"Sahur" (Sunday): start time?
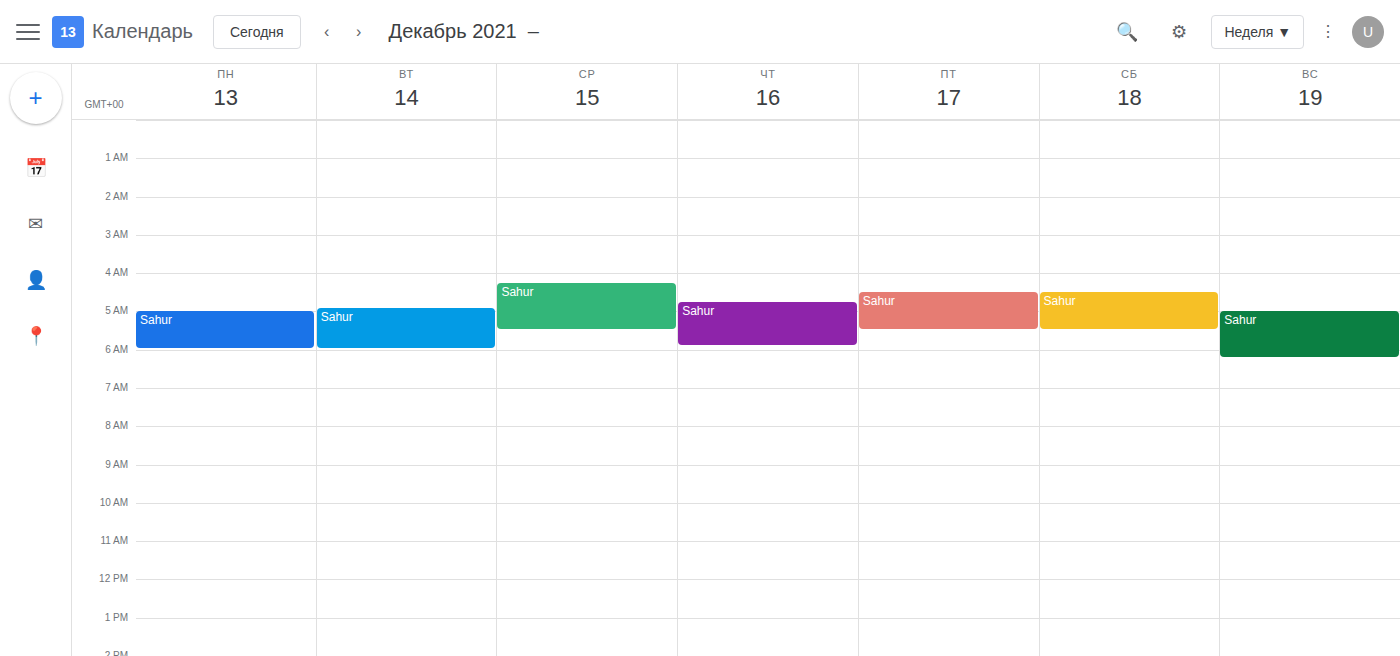
5:00 AM